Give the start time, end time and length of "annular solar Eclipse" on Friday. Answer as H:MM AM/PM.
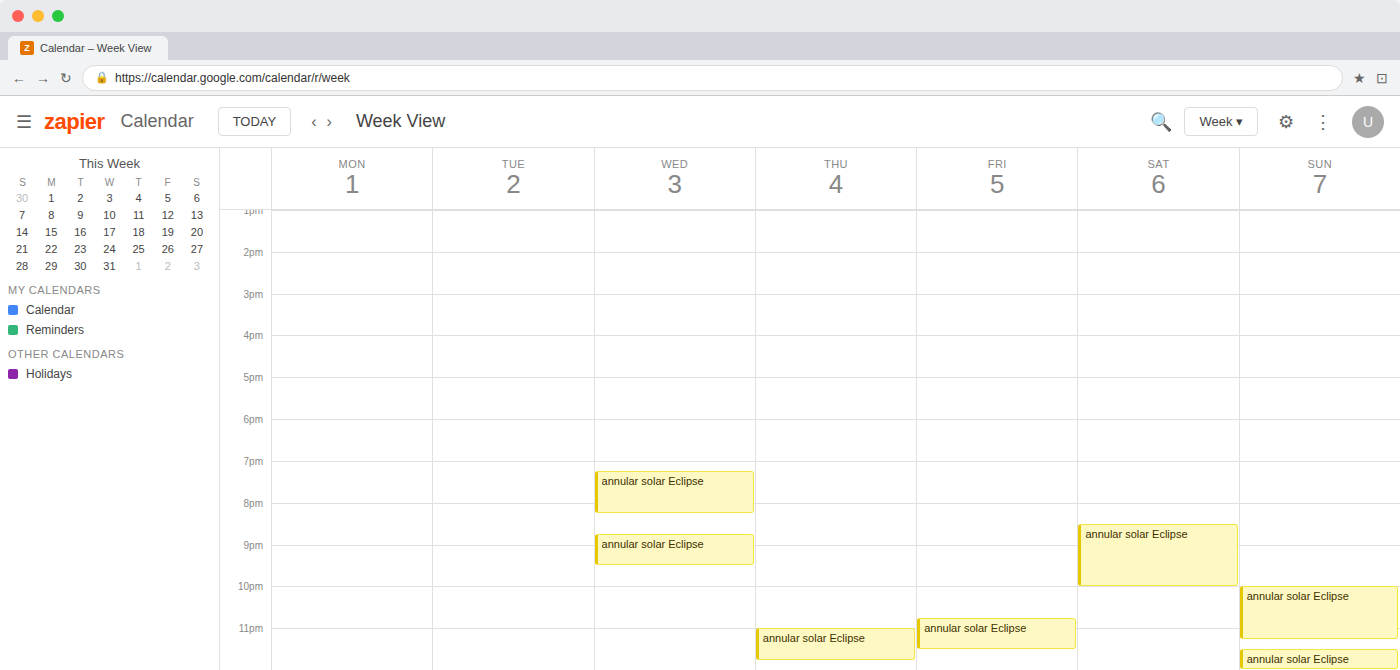
10:45 PM to 11:30 PM, 45 minutes